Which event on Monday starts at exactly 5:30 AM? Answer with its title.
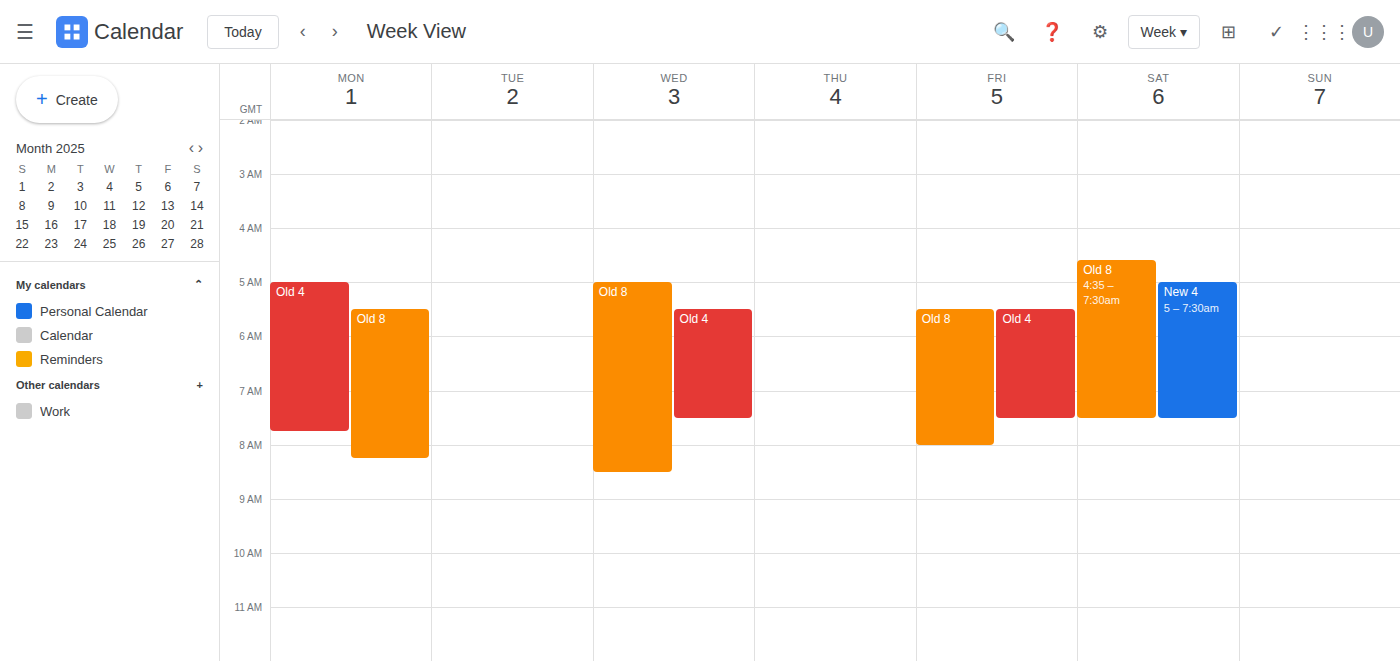
"Old 8"